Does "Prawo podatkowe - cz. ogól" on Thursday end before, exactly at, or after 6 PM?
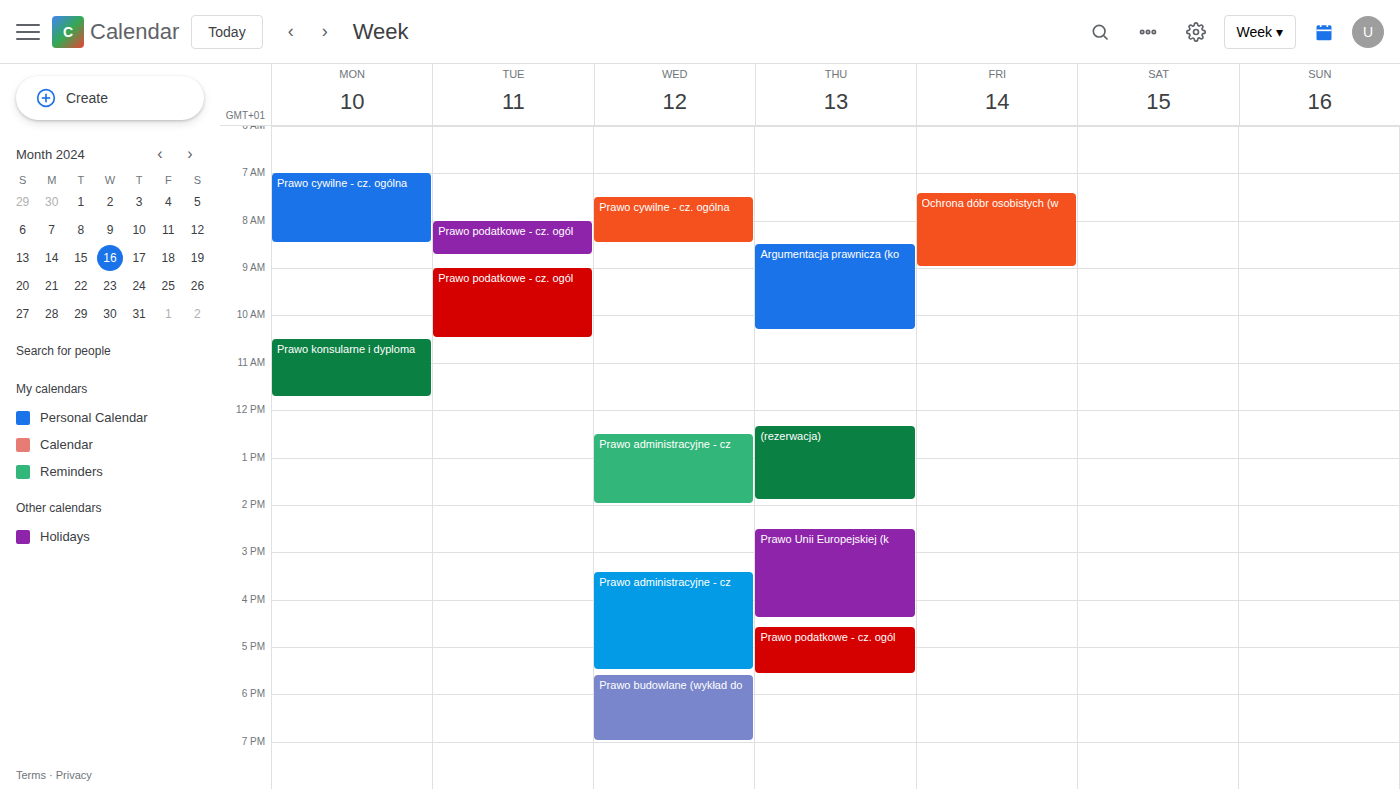
5:35 PM -- before 6 PM, 25 minutes above the 6 PM line.